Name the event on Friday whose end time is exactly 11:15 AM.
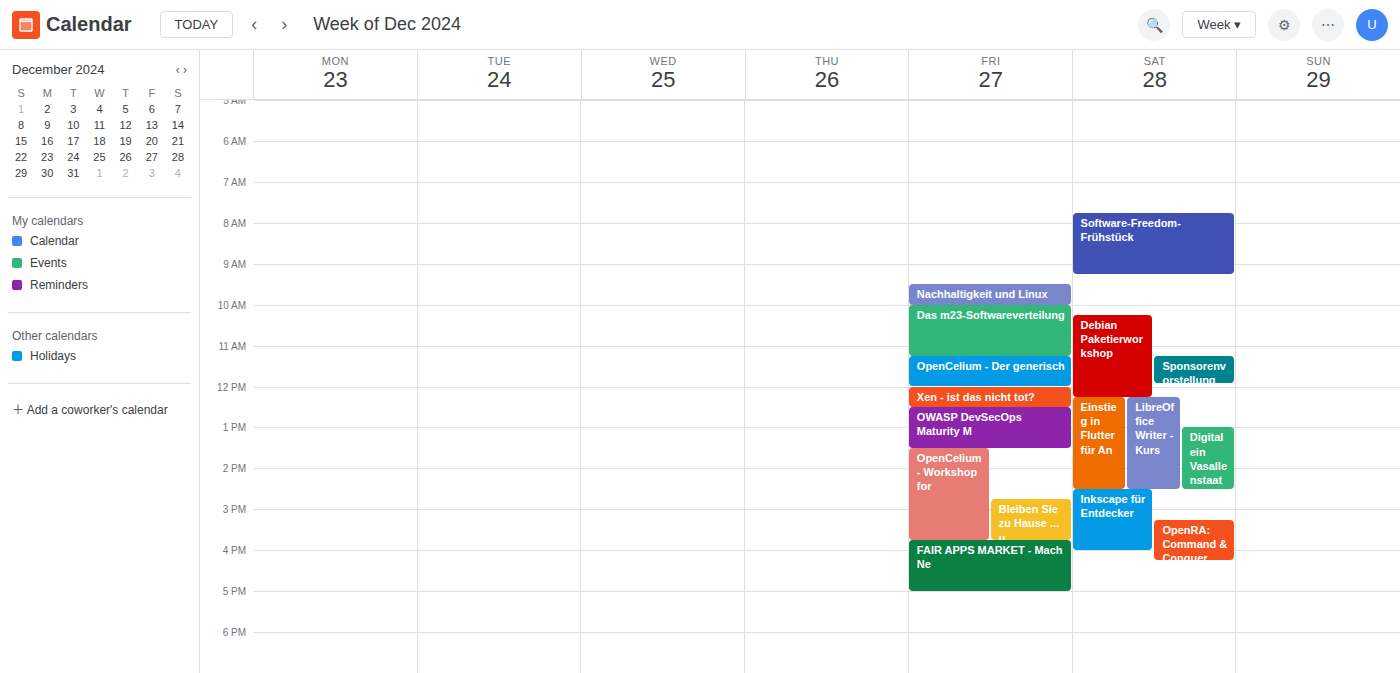
"Das m23-Softwareverteilung"